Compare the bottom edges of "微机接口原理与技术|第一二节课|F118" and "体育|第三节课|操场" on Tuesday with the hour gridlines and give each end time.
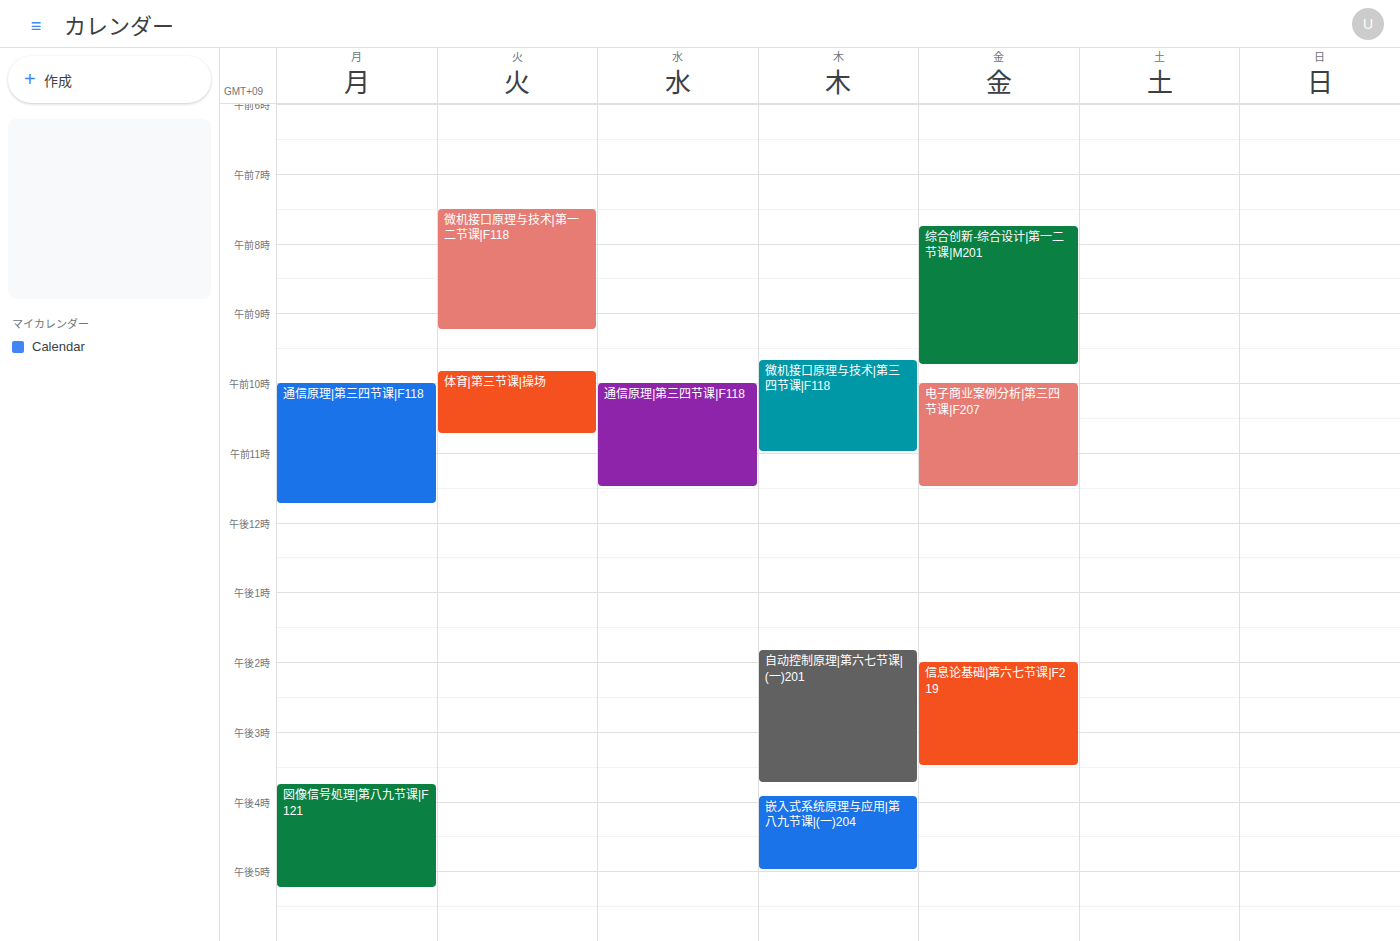
"微机接口原理与技术|第一二节课|F118": 9:15 AM, neither: a quarter of the way from the 9 AM line to the 10 AM line. "体育|第三节课|操场": 10:45 AM, neither: three quarters of the way from the 10 AM line to the 11 AM line.